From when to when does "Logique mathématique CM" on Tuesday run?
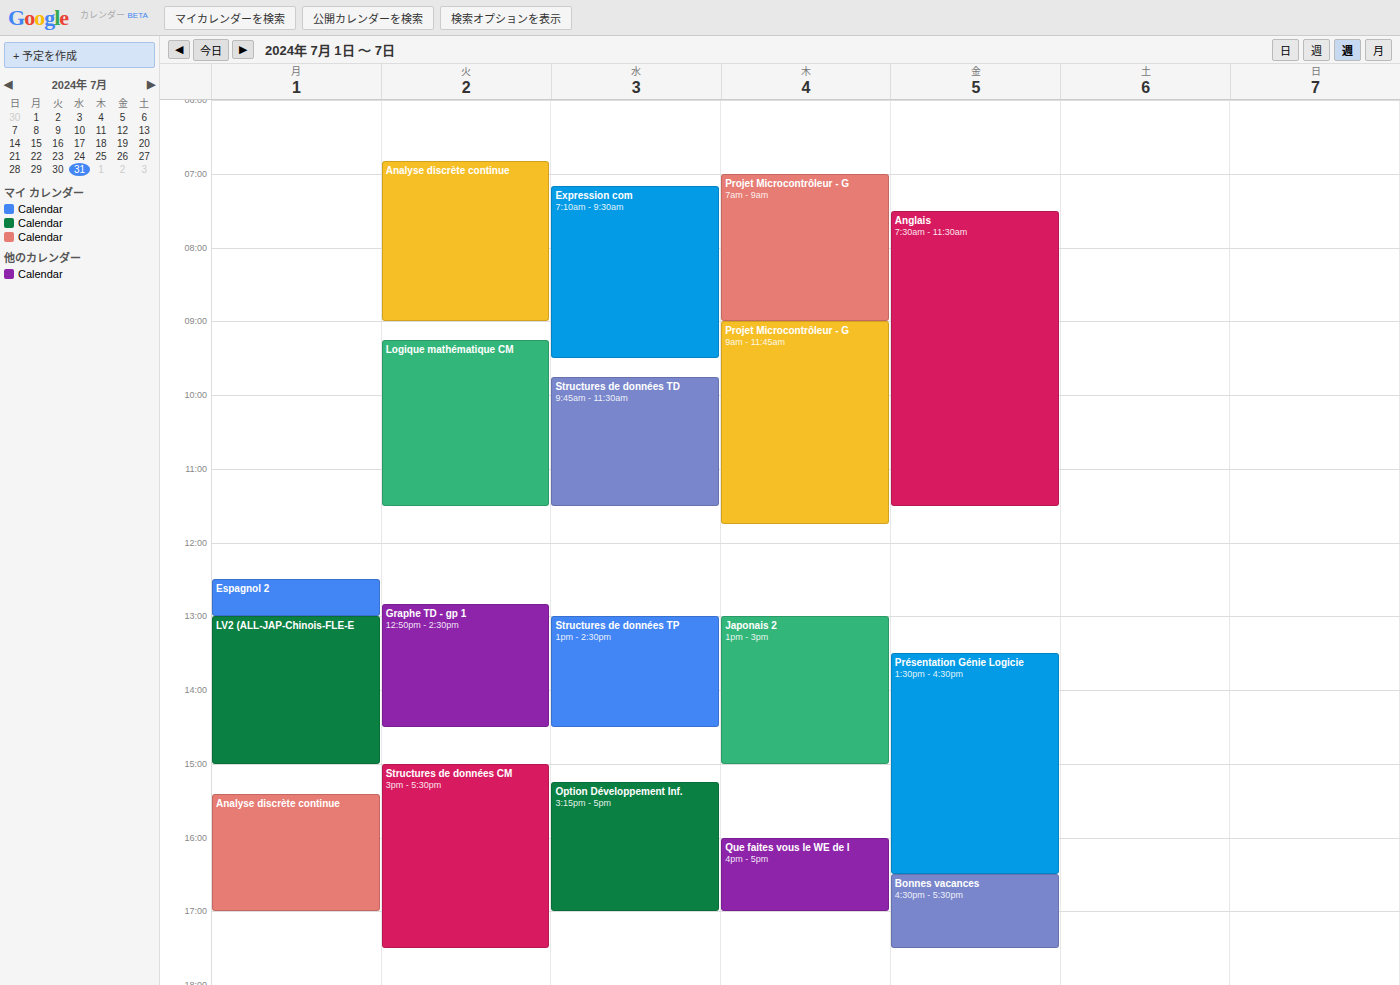
9:15 AM to 11:30 AM